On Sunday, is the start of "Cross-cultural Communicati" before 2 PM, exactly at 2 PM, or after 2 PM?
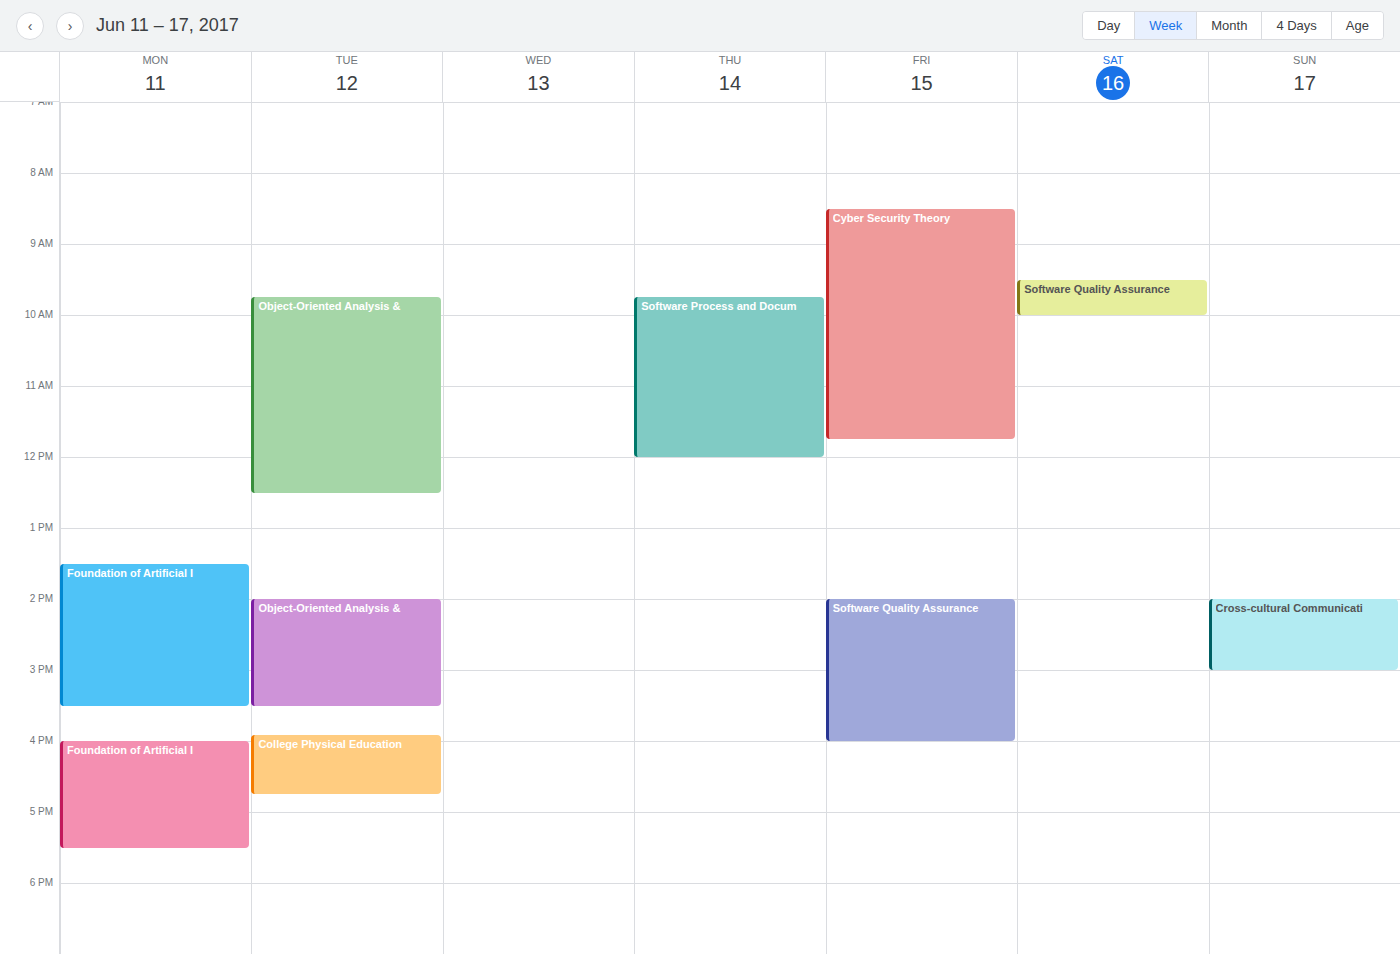
2:00 PM -- exactly at 2 PM, on the 2 PM line.